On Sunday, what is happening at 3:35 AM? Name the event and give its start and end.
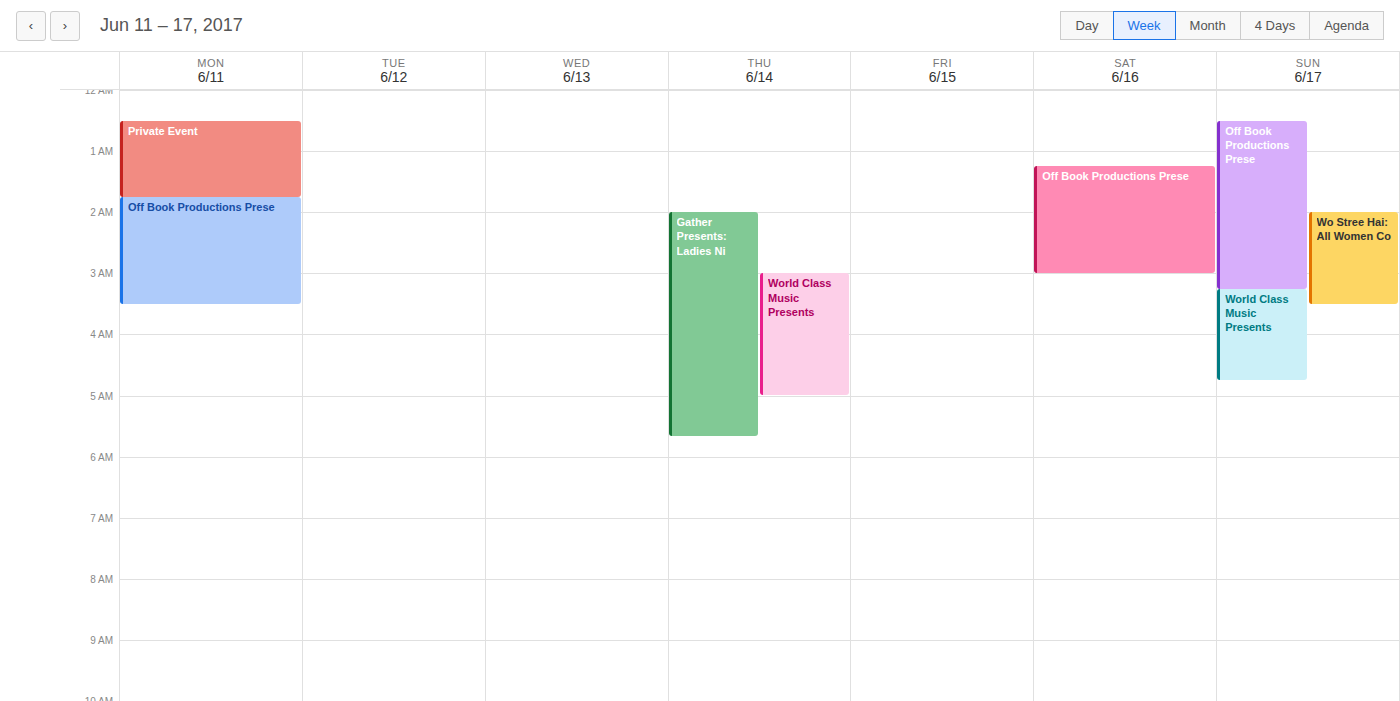
"World Class Music Presents", 3:15 AM to 4:45 AM